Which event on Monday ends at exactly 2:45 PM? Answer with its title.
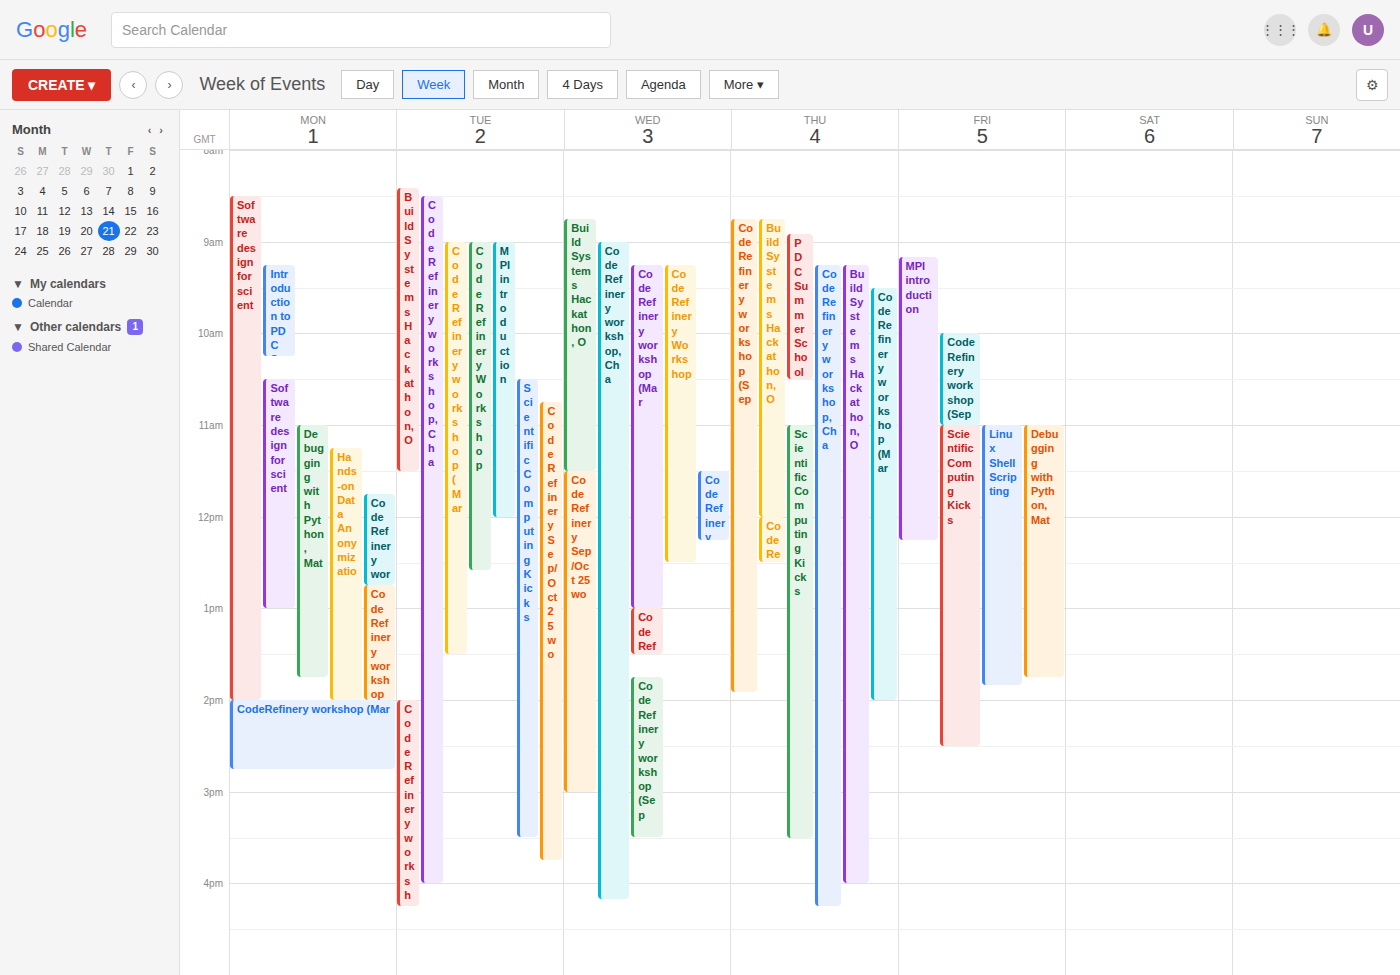
"CodeRefinery workshop (Mar"